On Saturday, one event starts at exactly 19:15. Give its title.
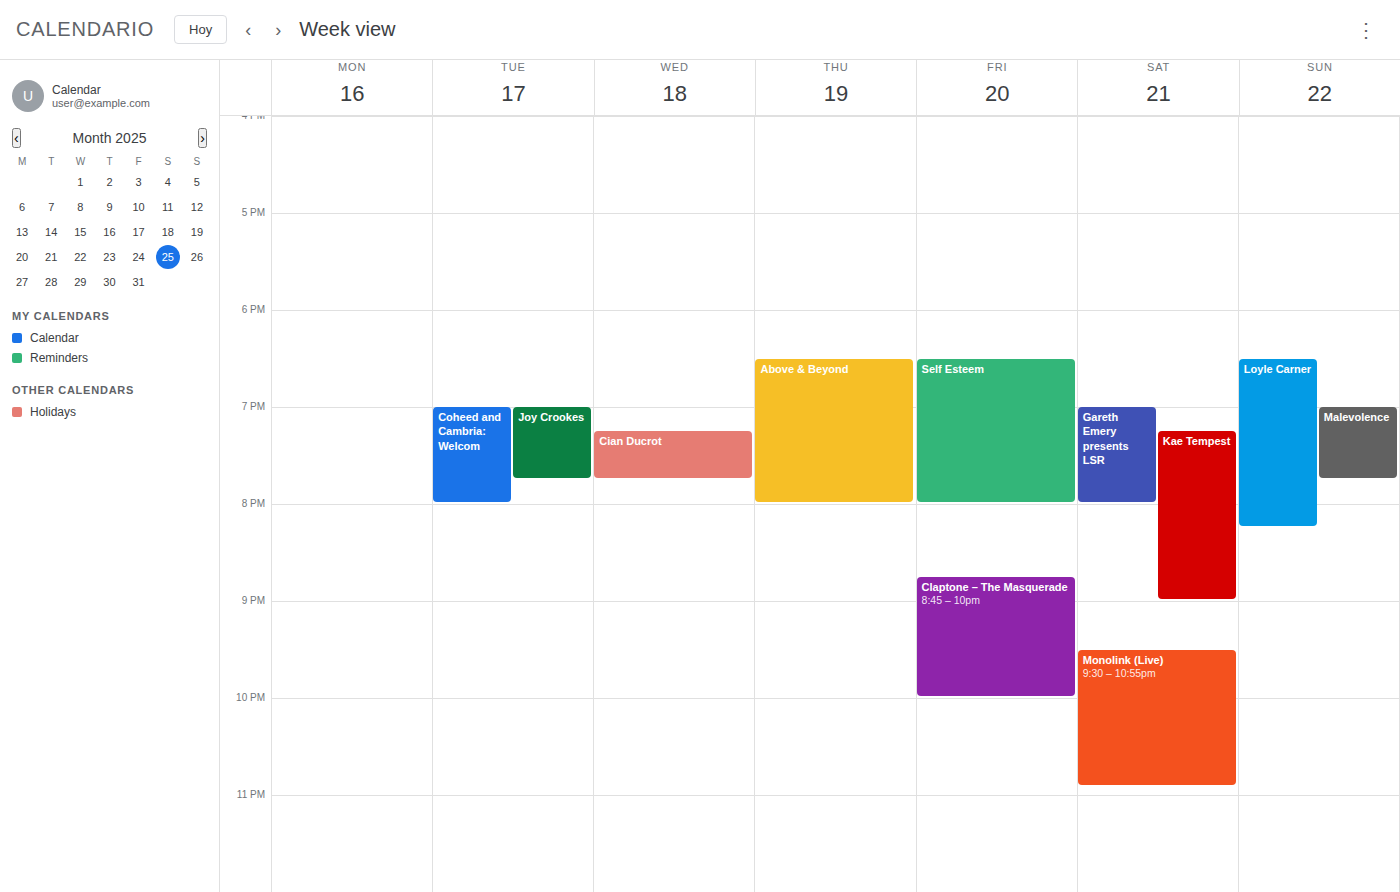
"Kae Tempest"